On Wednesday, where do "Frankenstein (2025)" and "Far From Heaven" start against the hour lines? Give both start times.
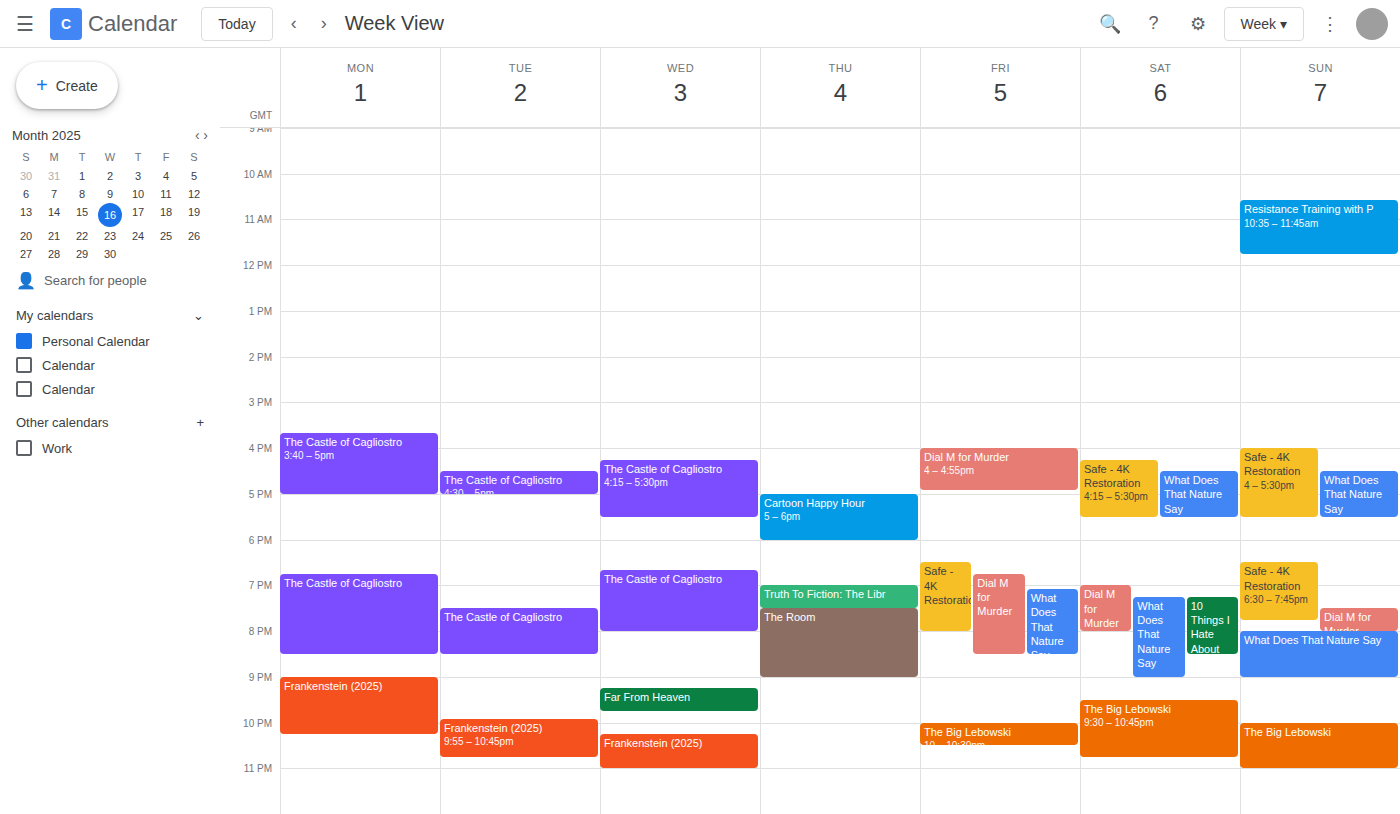
"Frankenstein (2025)": 10:15 PM, neither: a quarter of the way from the 10 PM line to the 11 PM line. "Far From Heaven": 9:15 PM, neither: a quarter of the way from the 9 PM line to the 10 PM line.